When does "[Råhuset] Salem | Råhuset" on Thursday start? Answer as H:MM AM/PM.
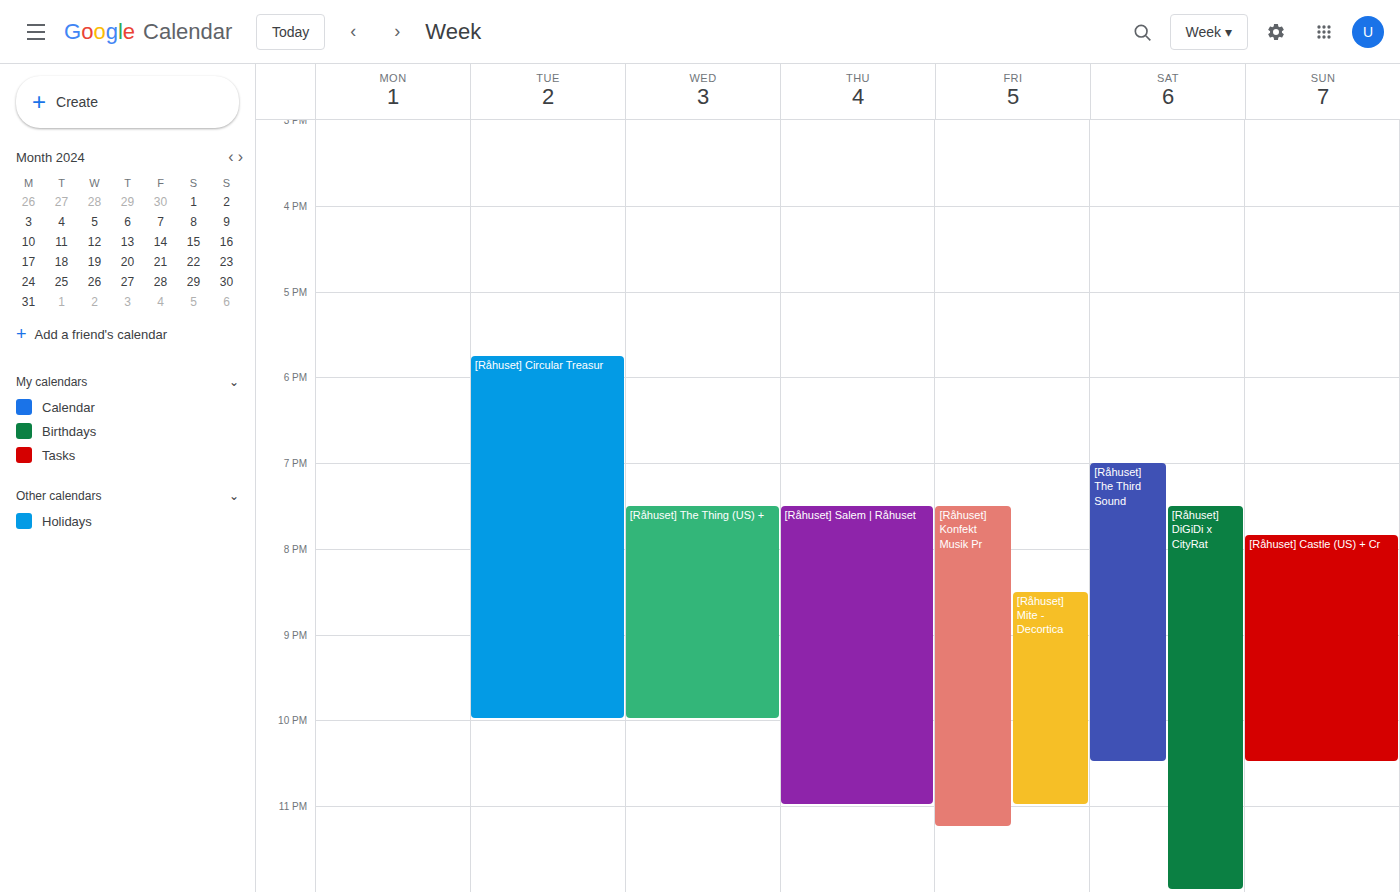
7:30 PM